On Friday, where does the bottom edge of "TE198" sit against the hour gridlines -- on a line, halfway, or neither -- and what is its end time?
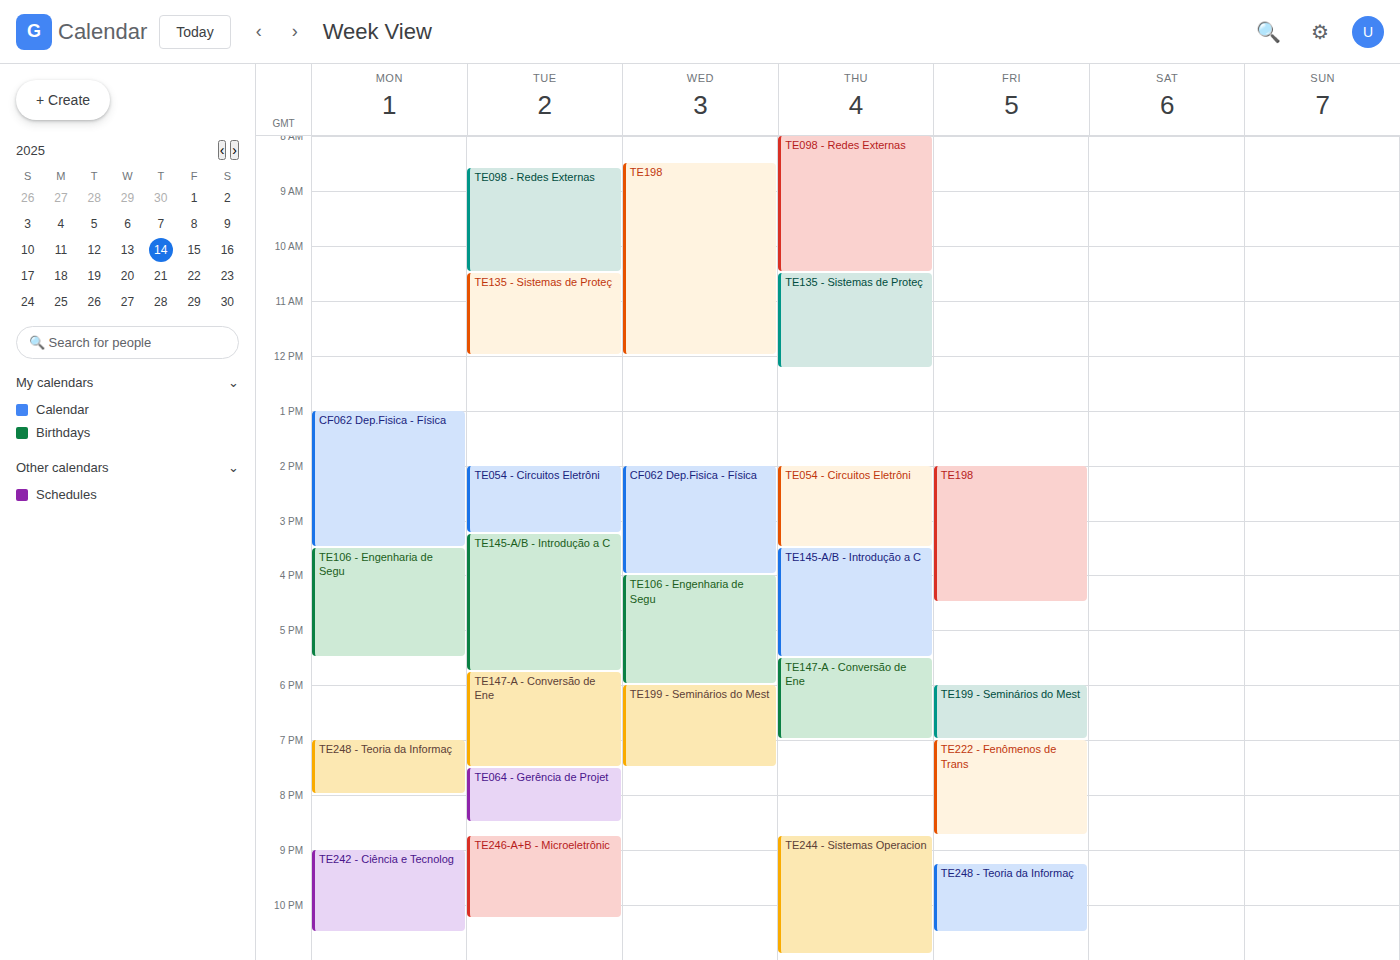
4:30 PM -- halfway between the 4 PM and 5 PM lines.